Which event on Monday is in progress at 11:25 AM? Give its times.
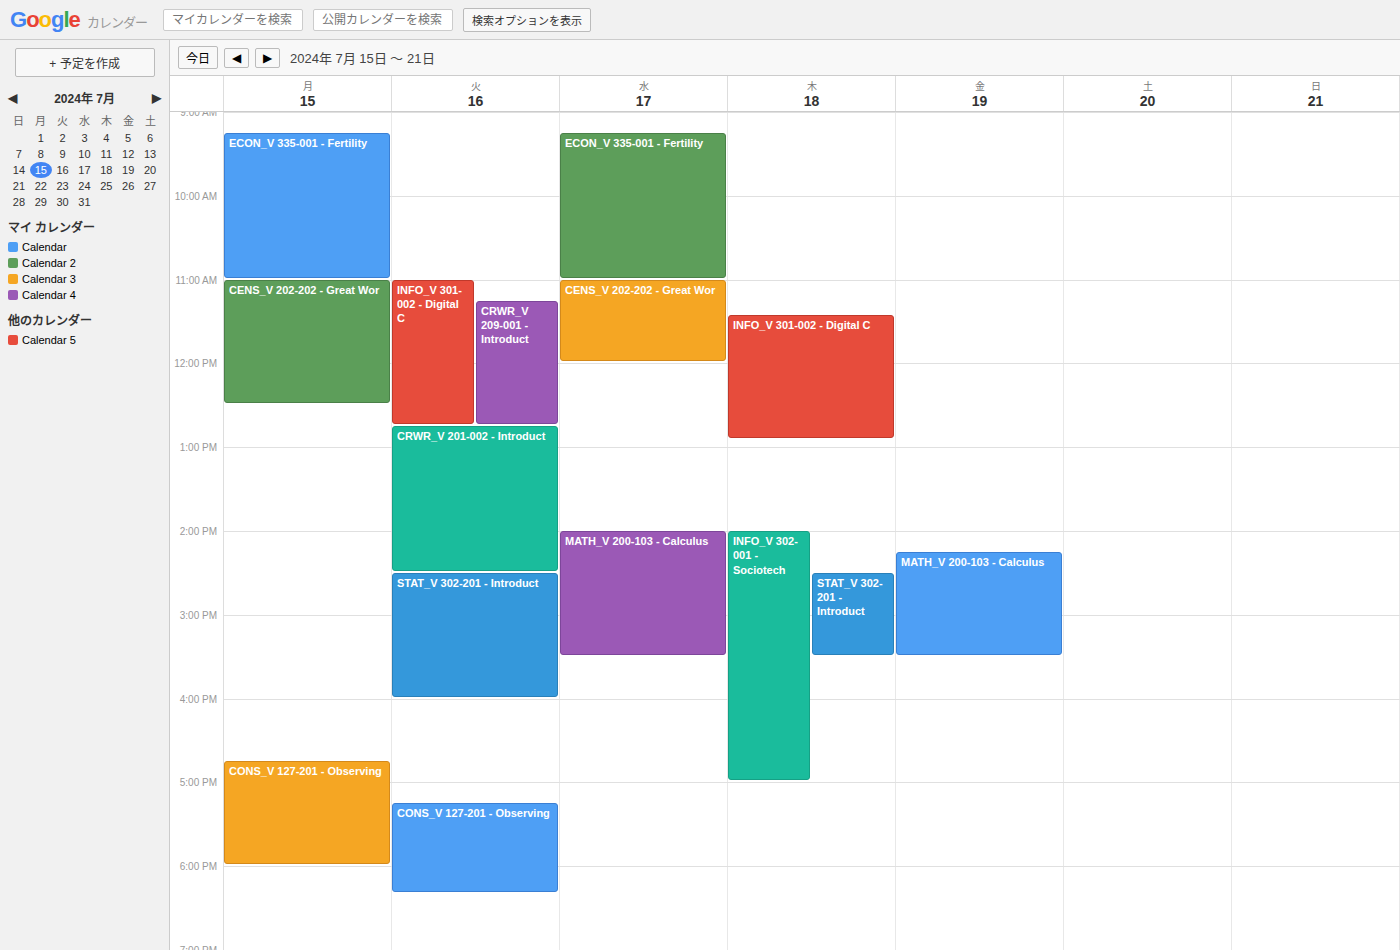
"CENS_V 202-202 - Great Wor", 11:00 AM to 12:30 PM